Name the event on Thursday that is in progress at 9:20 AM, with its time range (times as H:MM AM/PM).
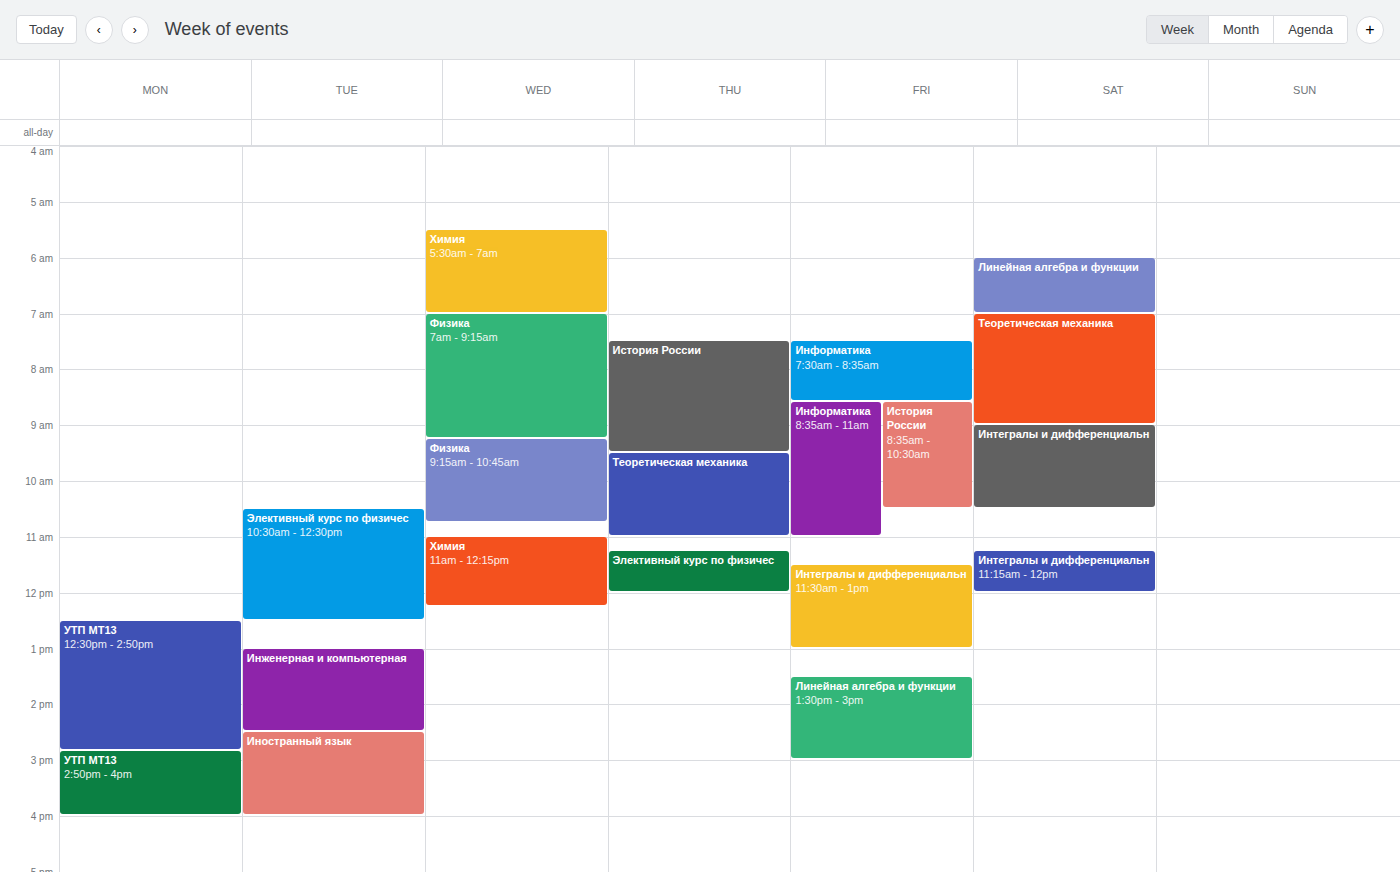
"История России", 7:30 AM to 9:30 AM